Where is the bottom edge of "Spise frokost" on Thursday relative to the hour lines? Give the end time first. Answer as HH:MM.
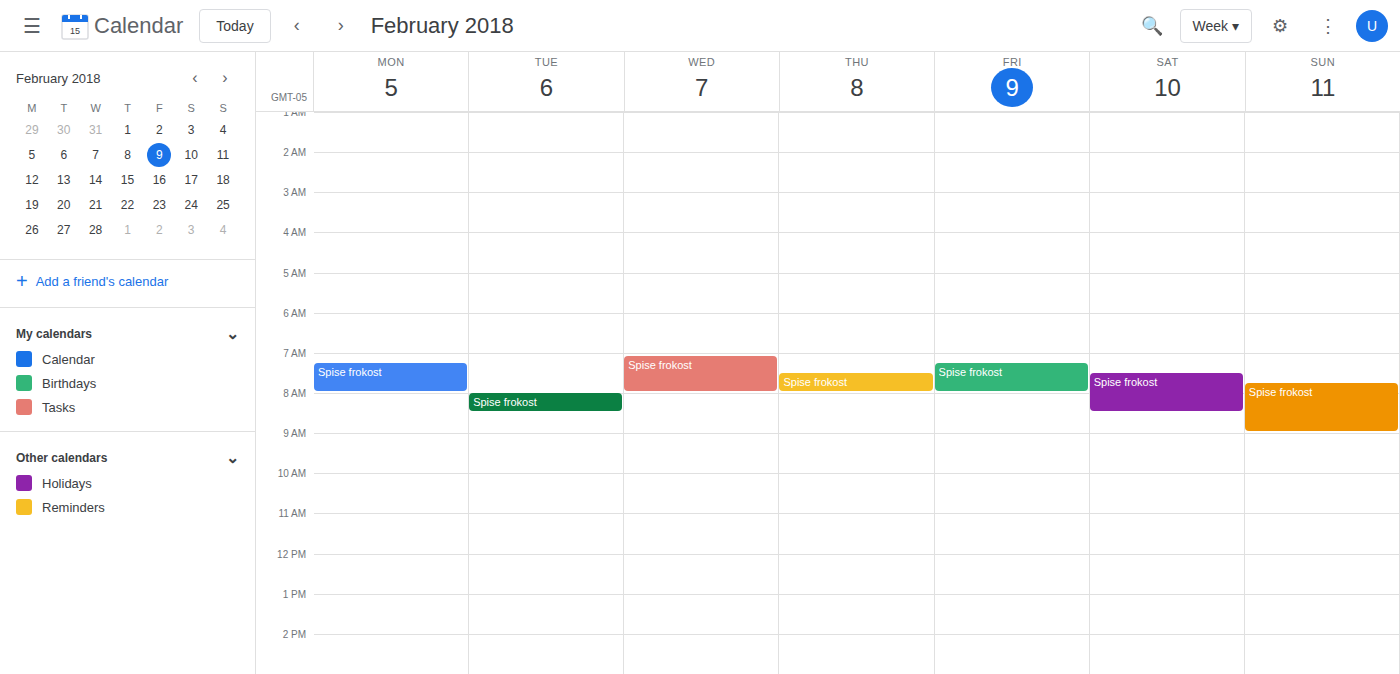
08:00 -- exactly on the 08:00 line.